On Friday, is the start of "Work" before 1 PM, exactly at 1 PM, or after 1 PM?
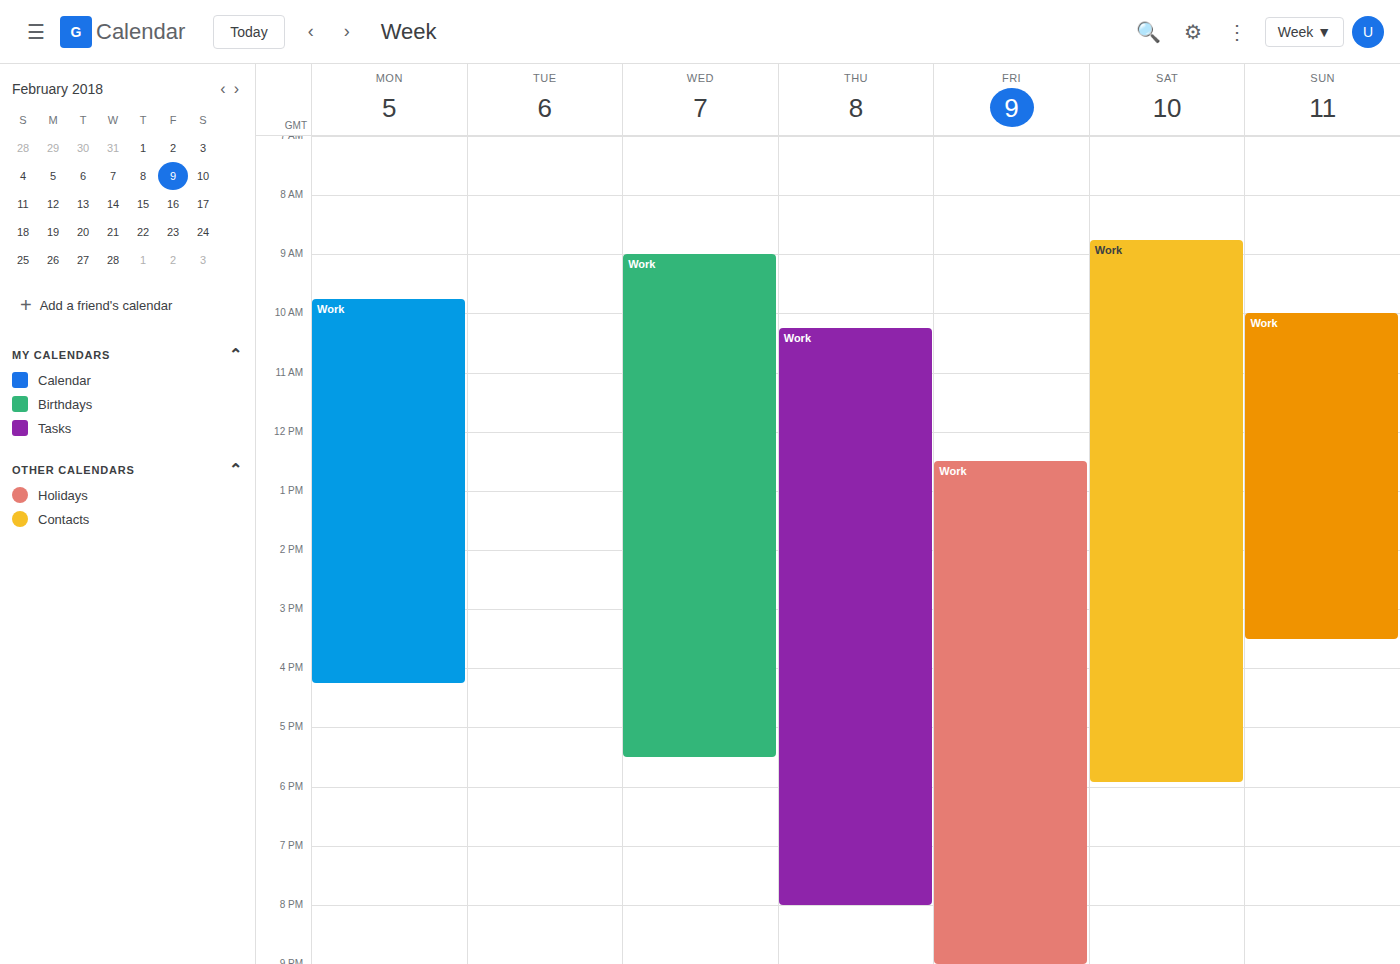
12:30 PM -- before 1 PM, 30 minutes above the 1 PM line.